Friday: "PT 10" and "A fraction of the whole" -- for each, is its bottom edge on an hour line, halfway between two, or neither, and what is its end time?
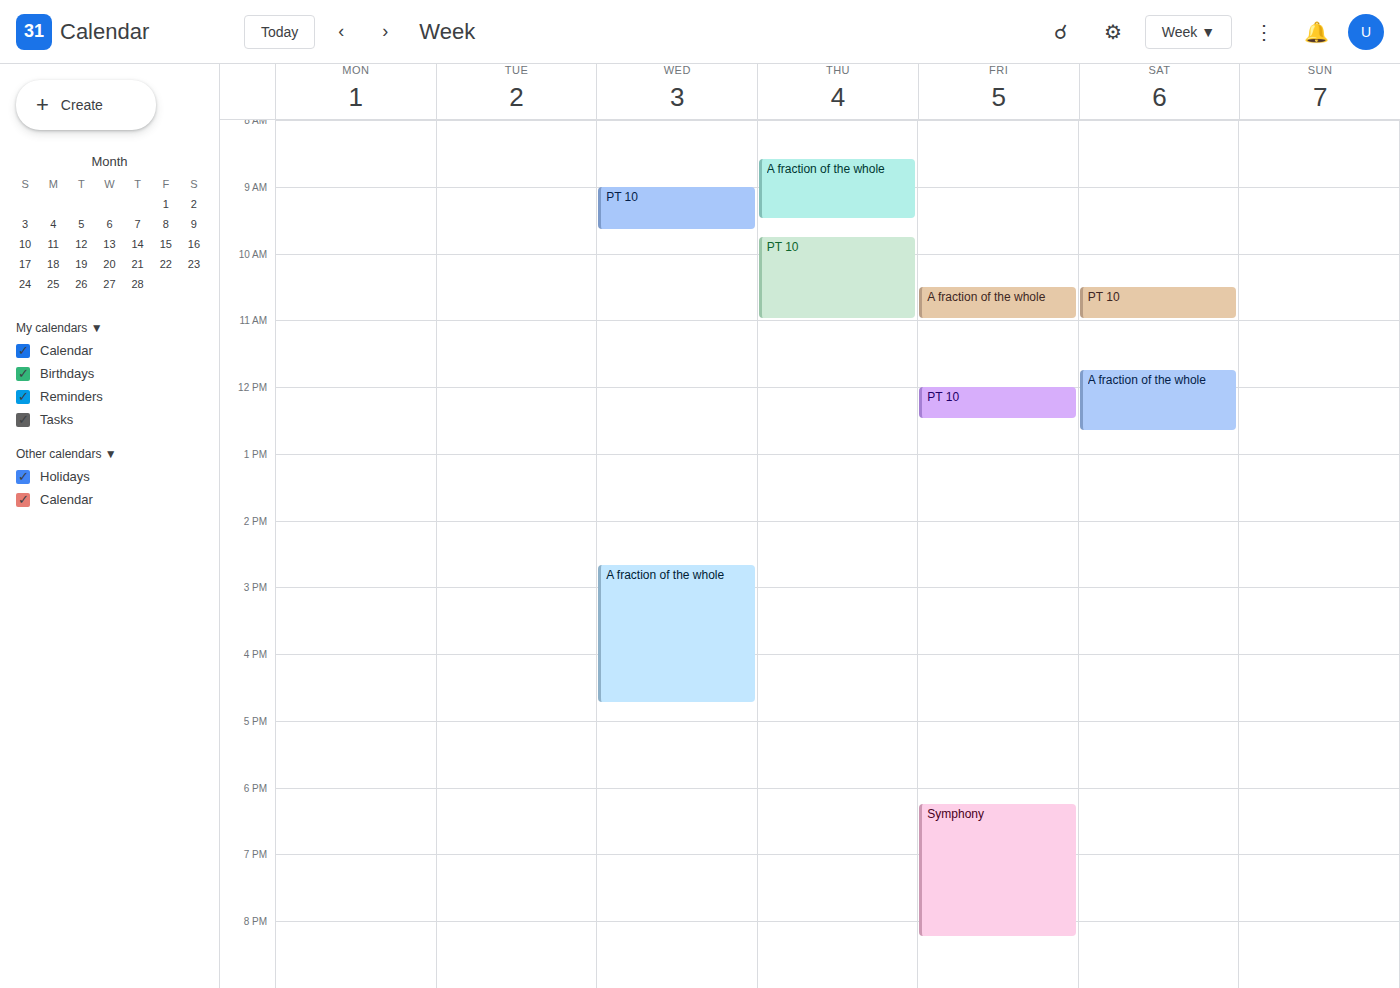
"PT 10": 12:30 PM, halfway between the 12 PM and 1 PM lines. "A fraction of the whole": 11:00 AM, exactly on the 11 AM line.